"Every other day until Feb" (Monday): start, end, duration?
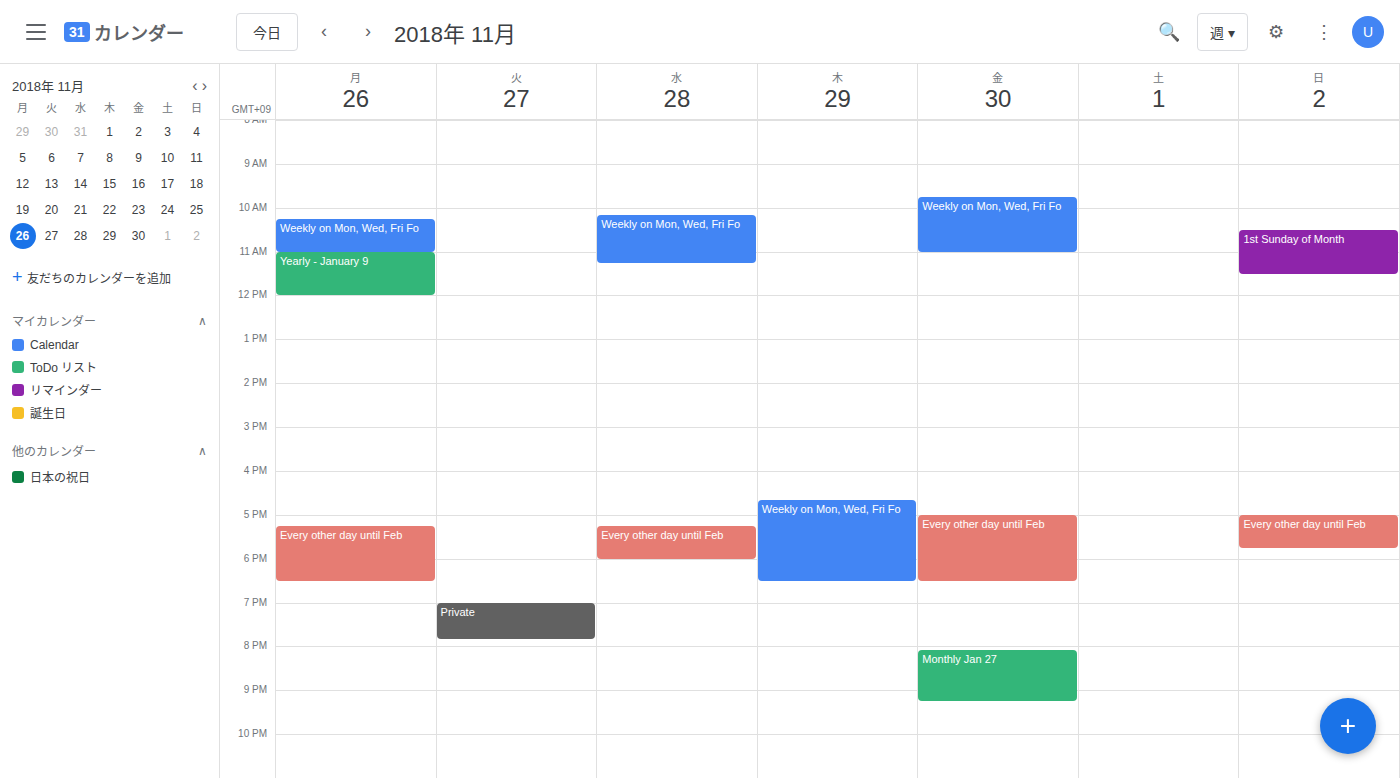
5:15 PM to 6:30 PM, 1 hour 15 minutes